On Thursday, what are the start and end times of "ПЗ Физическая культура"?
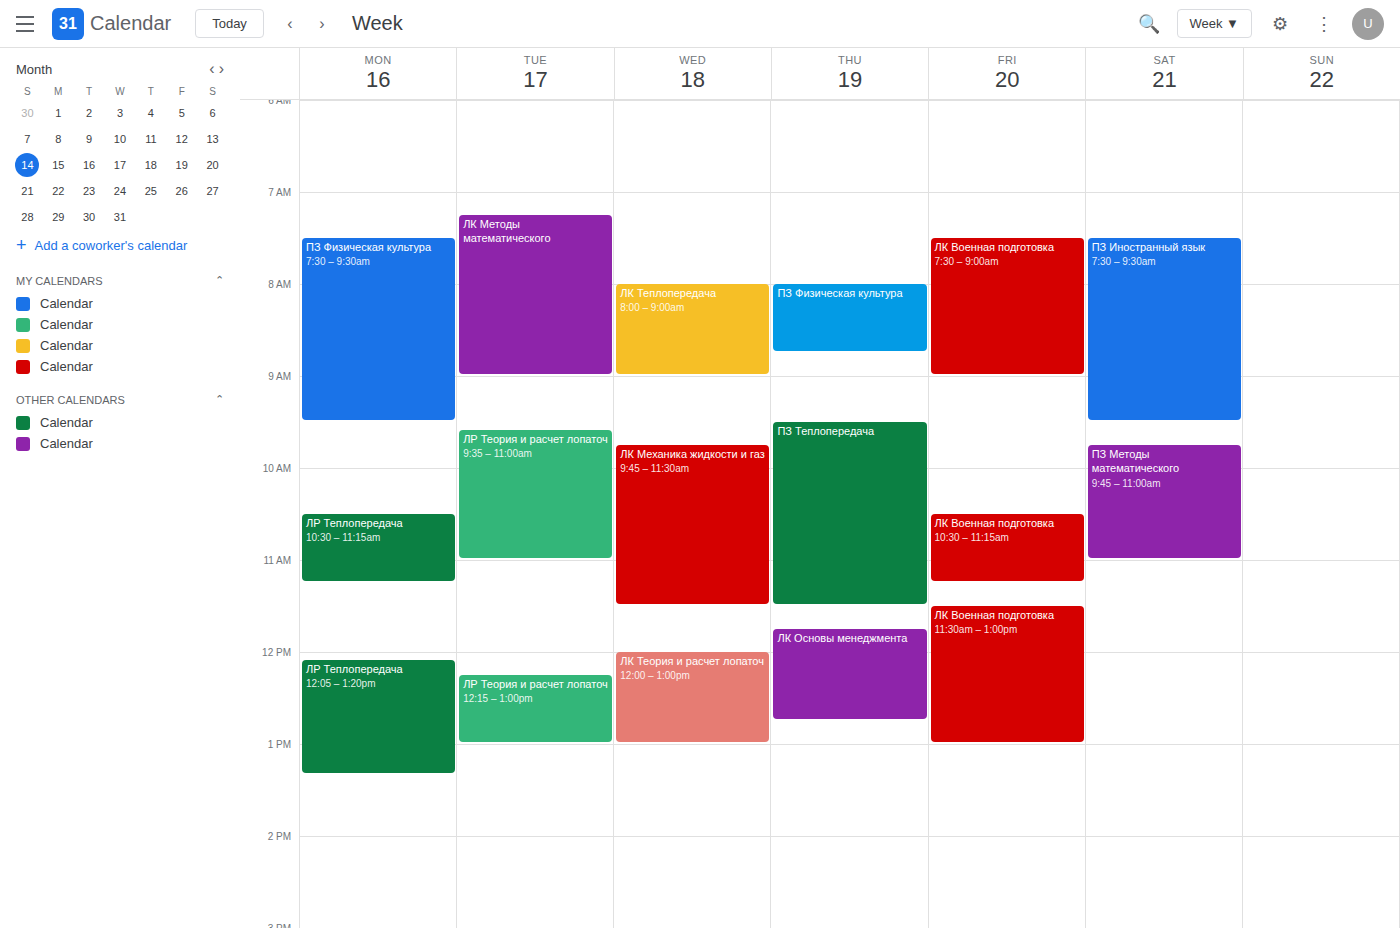
8:00 AM to 8:45 AM